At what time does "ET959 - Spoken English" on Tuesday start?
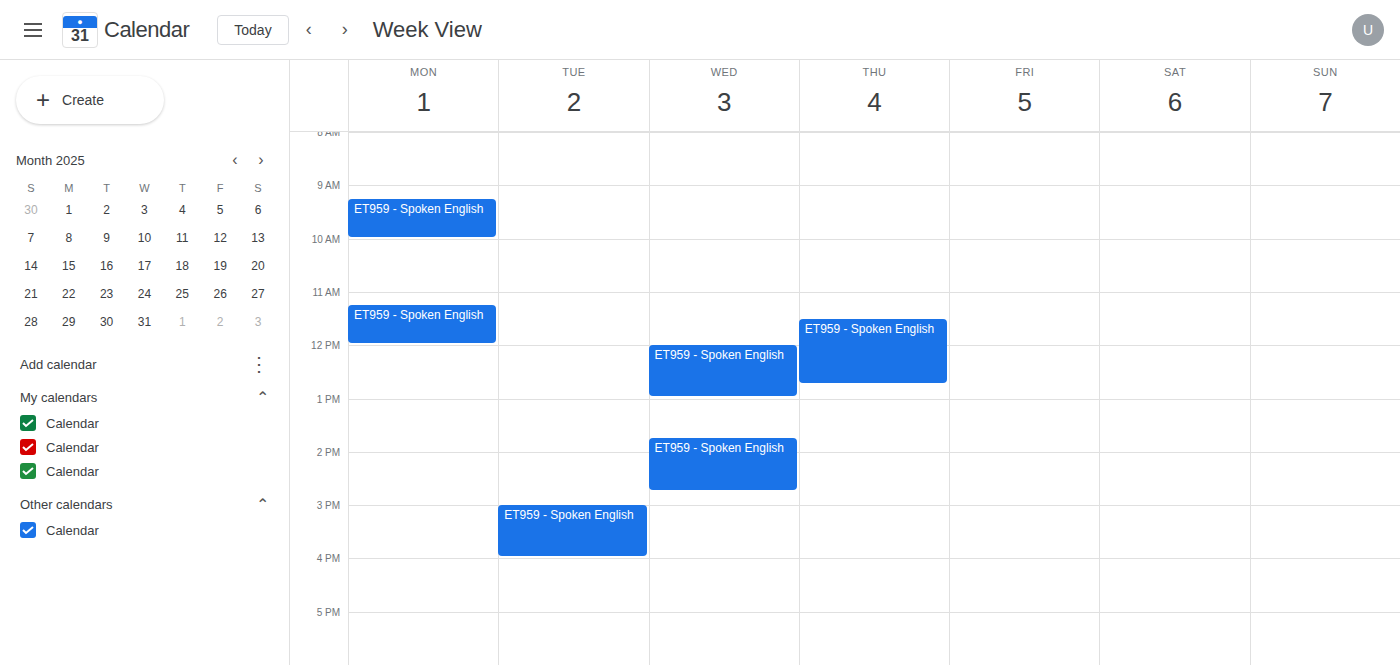
3:00 PM